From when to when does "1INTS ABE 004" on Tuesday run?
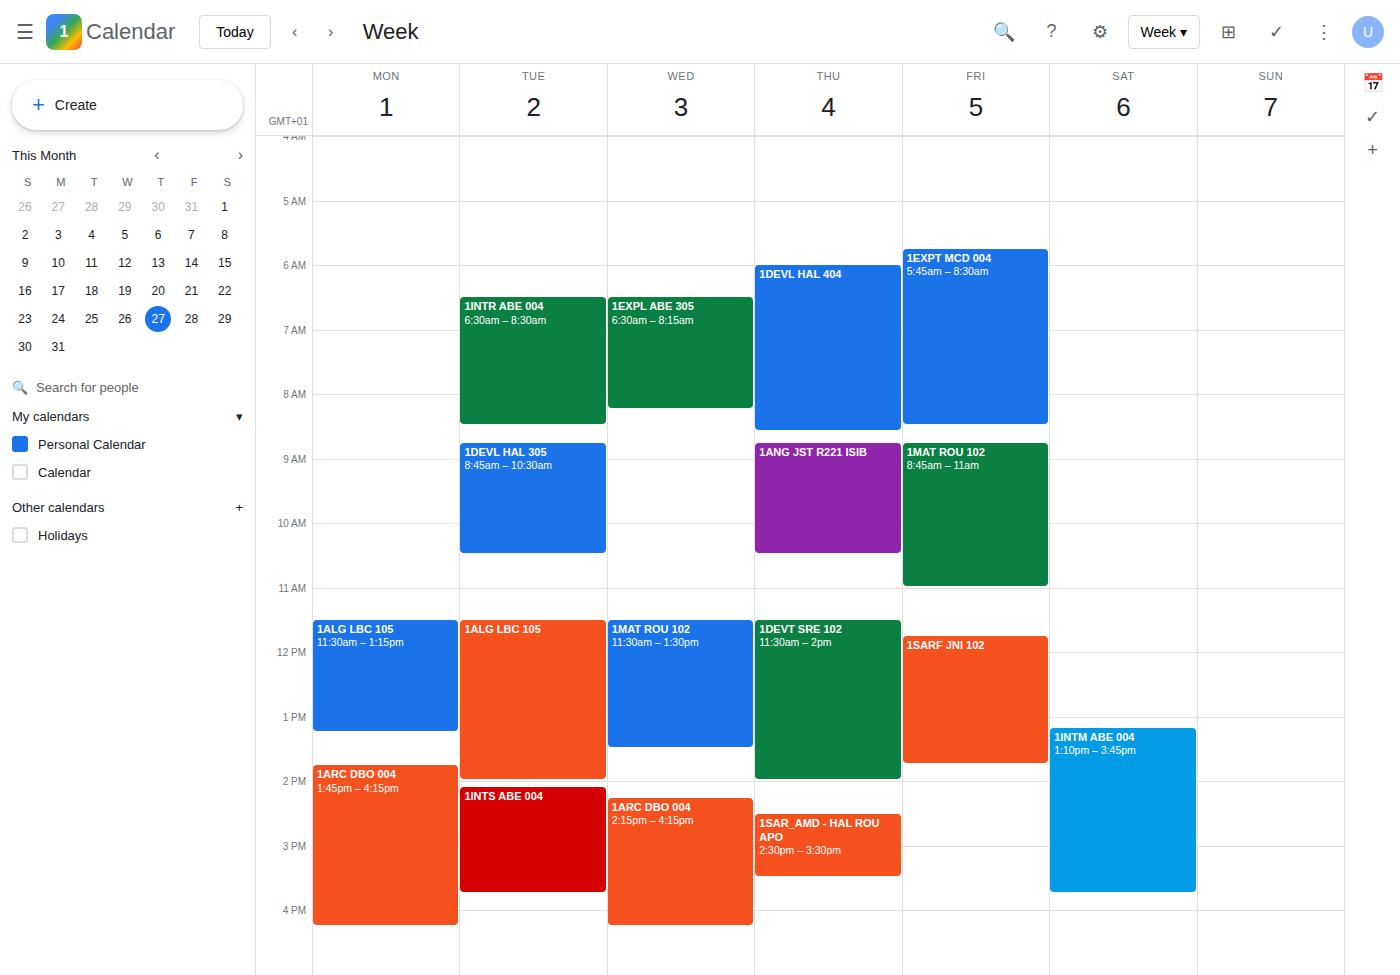
2:05 PM to 3:45 PM